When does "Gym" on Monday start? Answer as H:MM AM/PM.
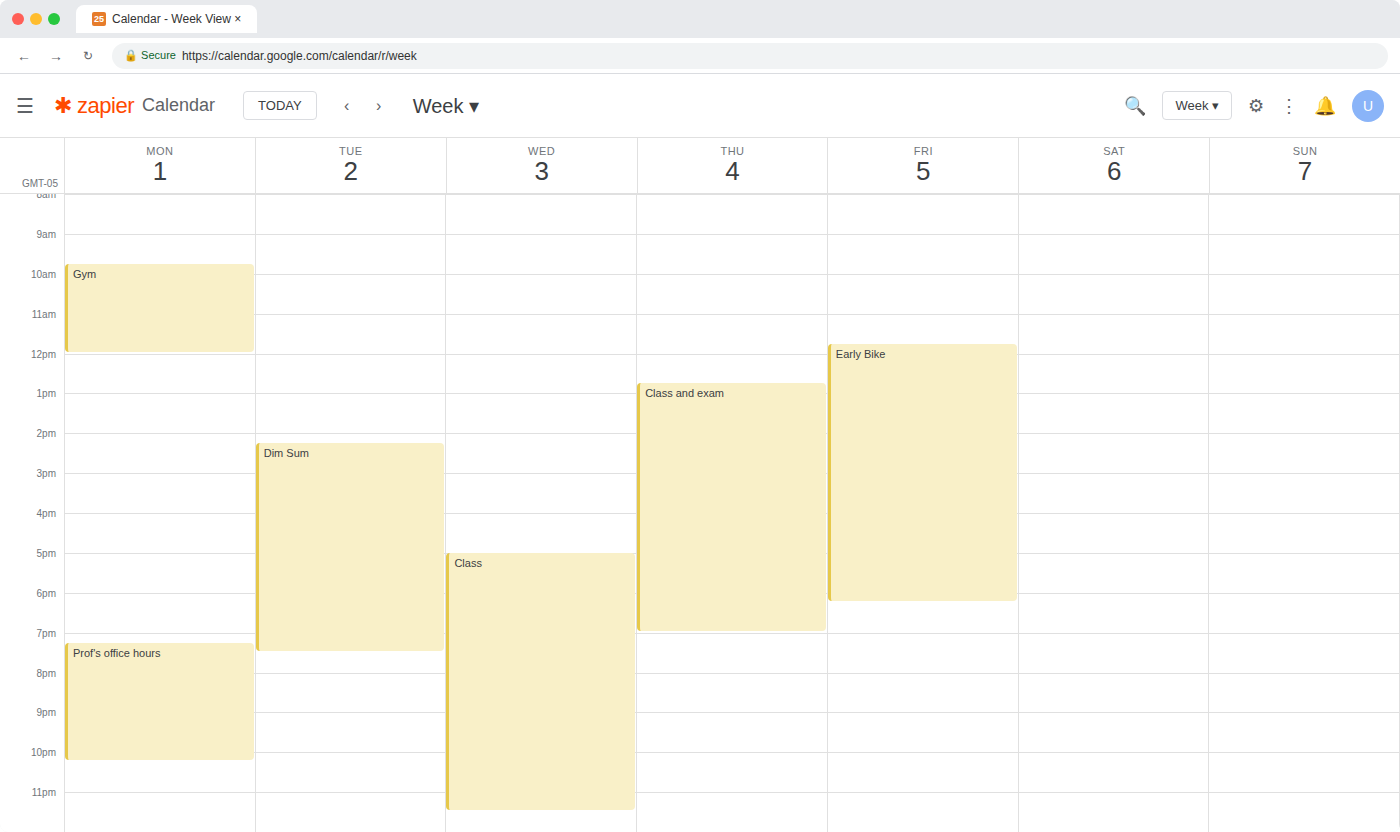
9:45 AM